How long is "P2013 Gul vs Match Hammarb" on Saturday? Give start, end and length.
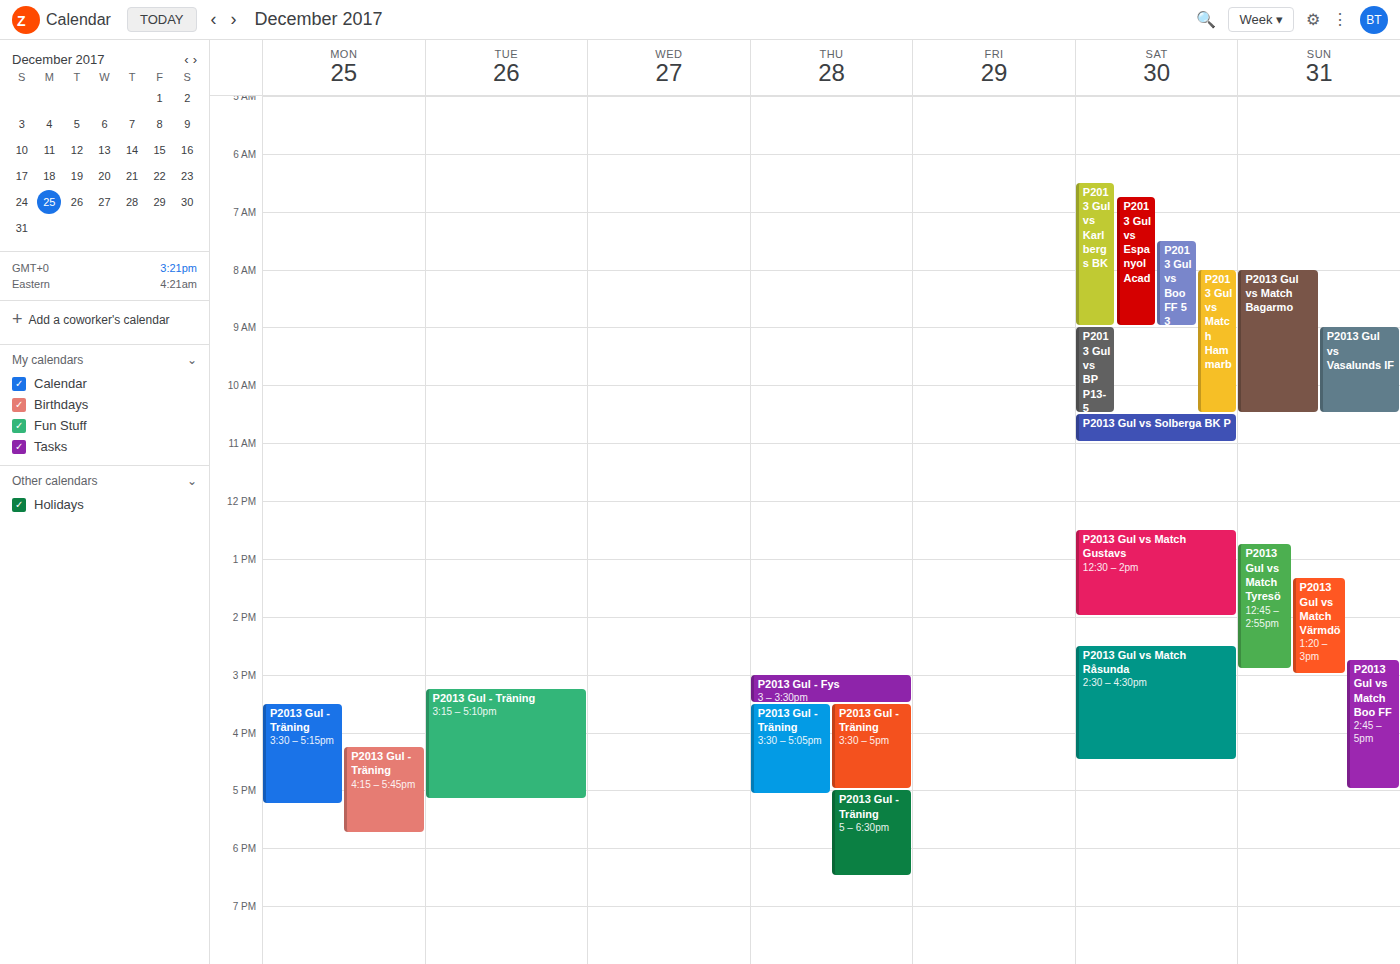
8:00 AM to 10:30 AM, 2 hours 30 minutes